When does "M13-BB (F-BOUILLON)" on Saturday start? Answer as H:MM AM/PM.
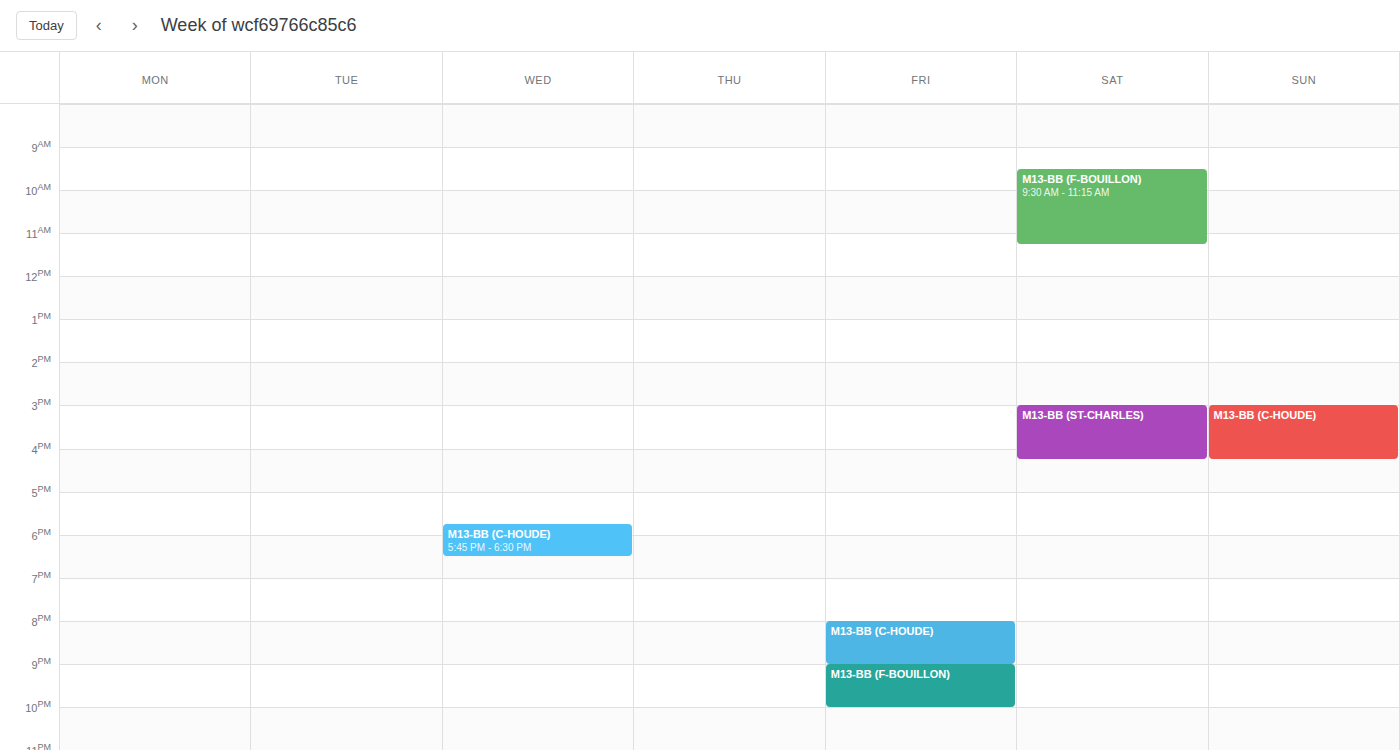
9:30 AM